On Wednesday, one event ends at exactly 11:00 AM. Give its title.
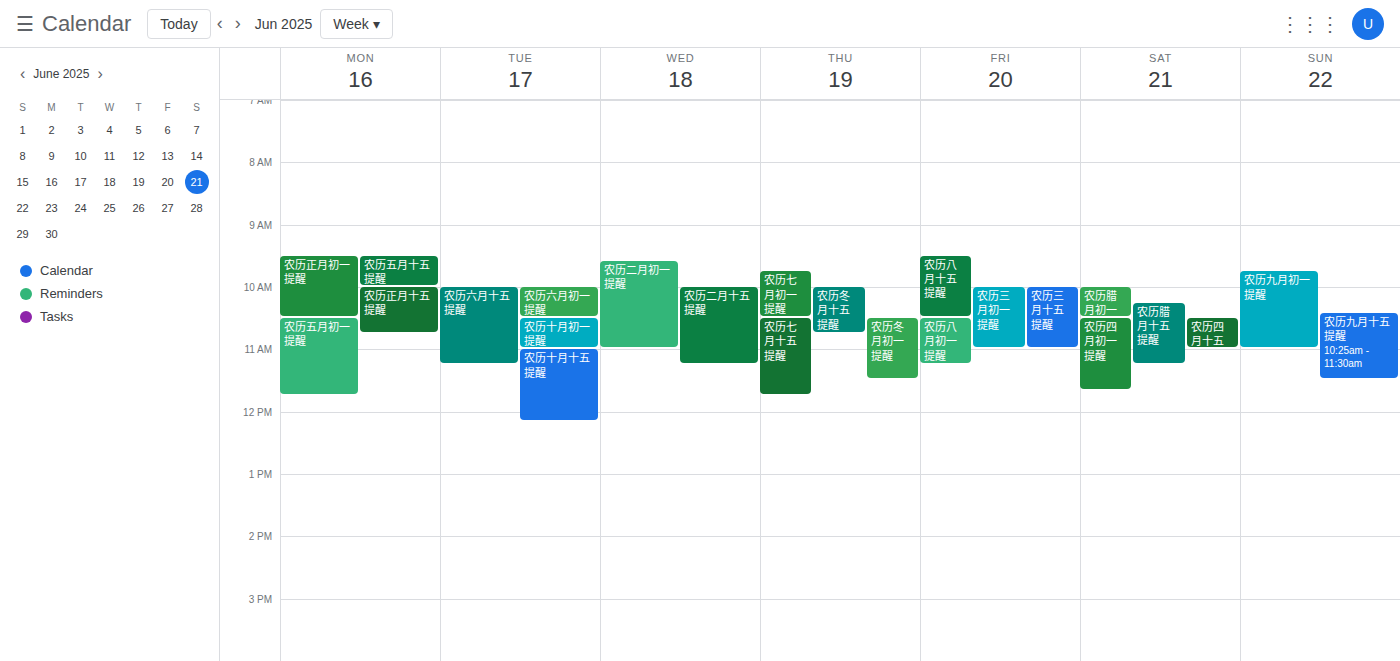
"农历二月初一提醒"